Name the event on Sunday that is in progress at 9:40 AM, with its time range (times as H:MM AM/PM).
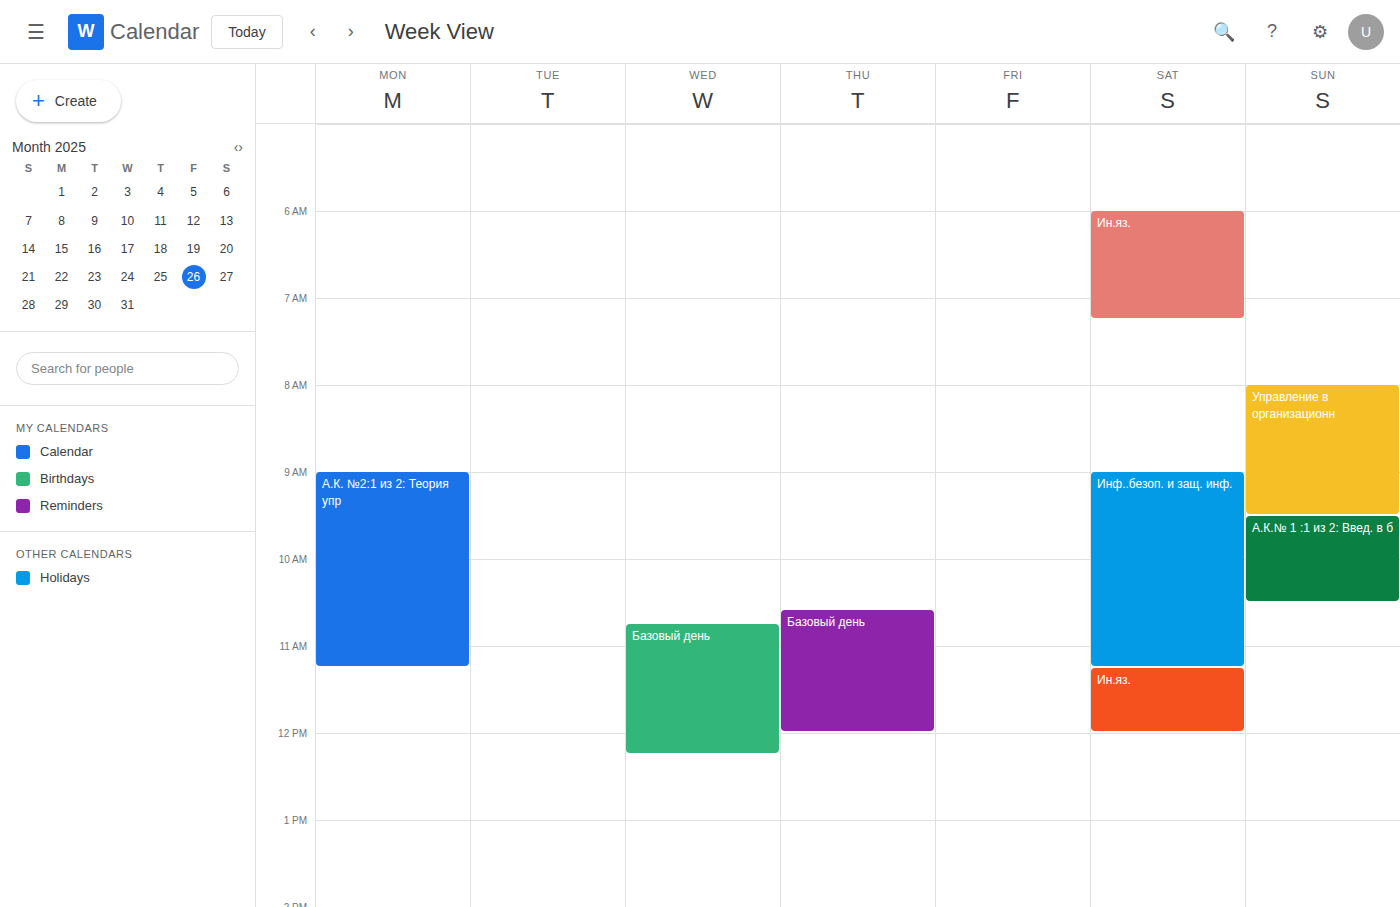
"А.К.№ 1 :1 из 2: Введ. в б", 9:30 AM to 10:30 AM